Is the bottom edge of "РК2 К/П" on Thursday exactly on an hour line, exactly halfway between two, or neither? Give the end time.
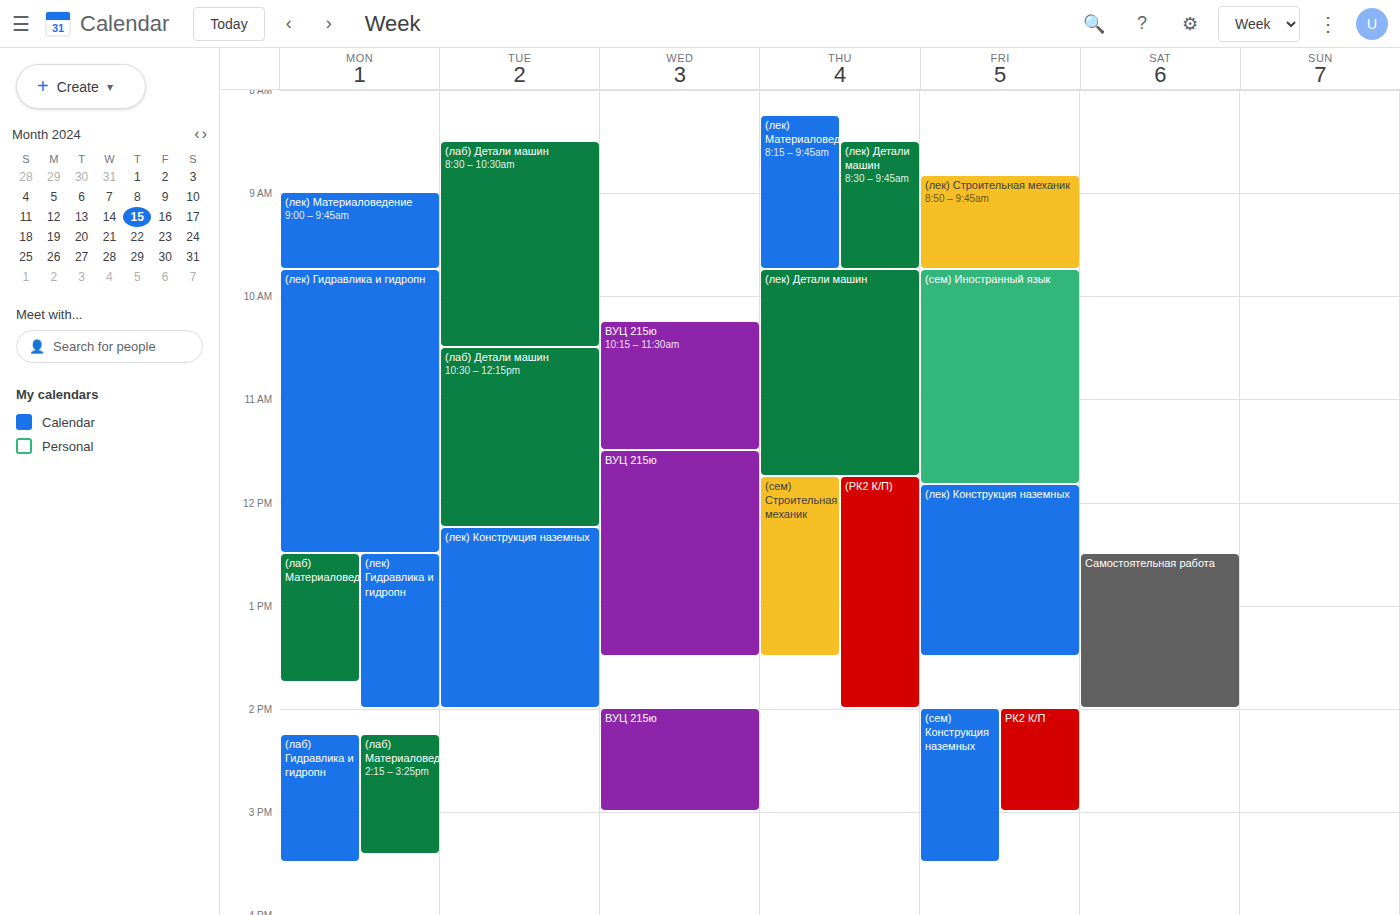
2:00 PM -- exactly on the 2 PM line.